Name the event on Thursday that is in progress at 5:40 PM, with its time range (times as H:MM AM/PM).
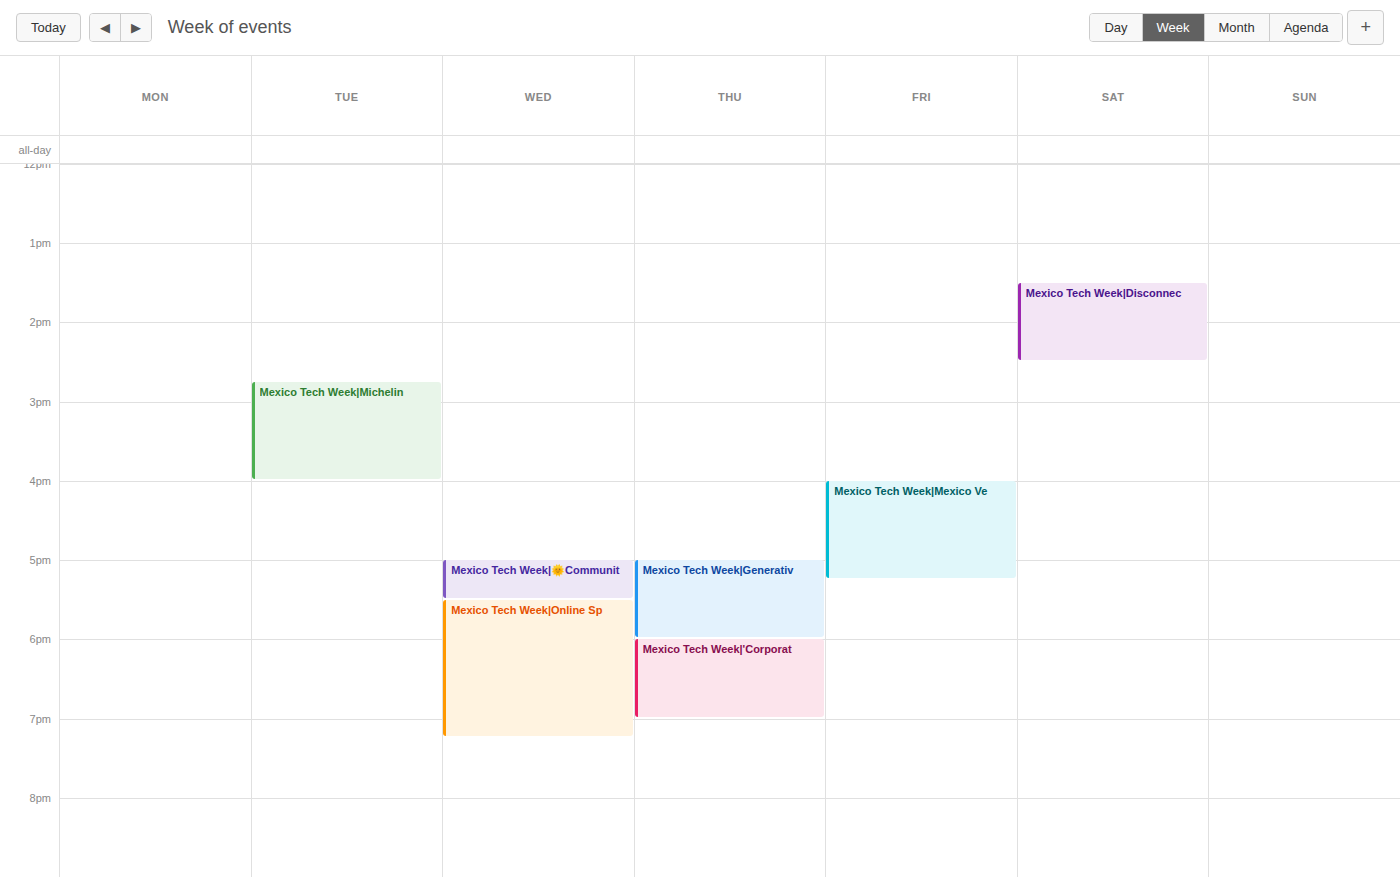
"Mexico Tech Week|Generativ", 5:00 PM to 6:00 PM